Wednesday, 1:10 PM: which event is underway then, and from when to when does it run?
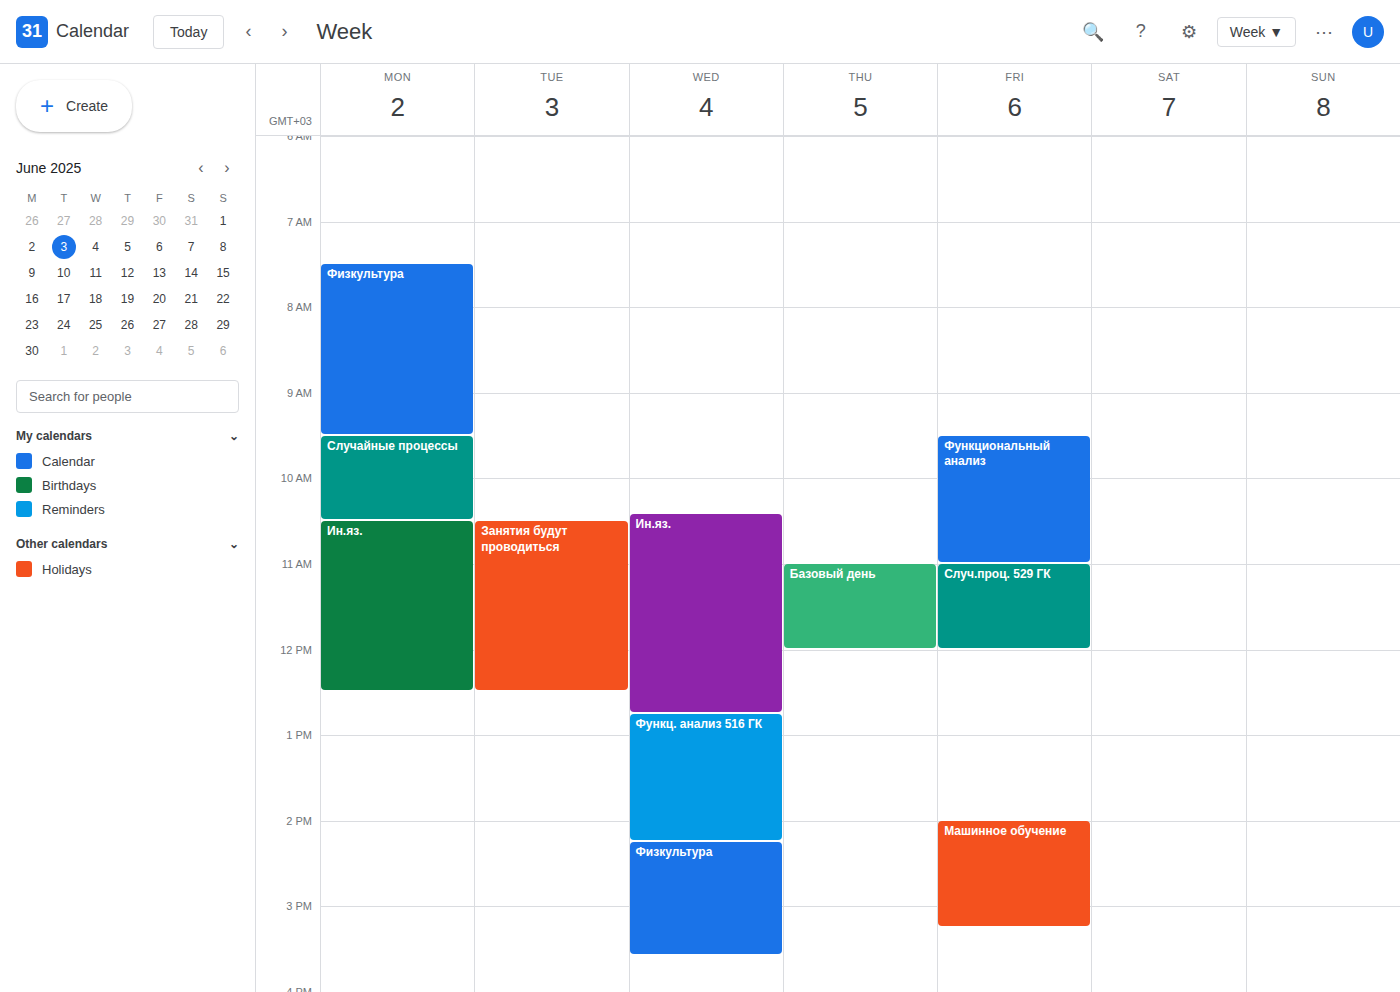
"Функц. анализ 516 ГК", 12:45 PM to 2:15 PM